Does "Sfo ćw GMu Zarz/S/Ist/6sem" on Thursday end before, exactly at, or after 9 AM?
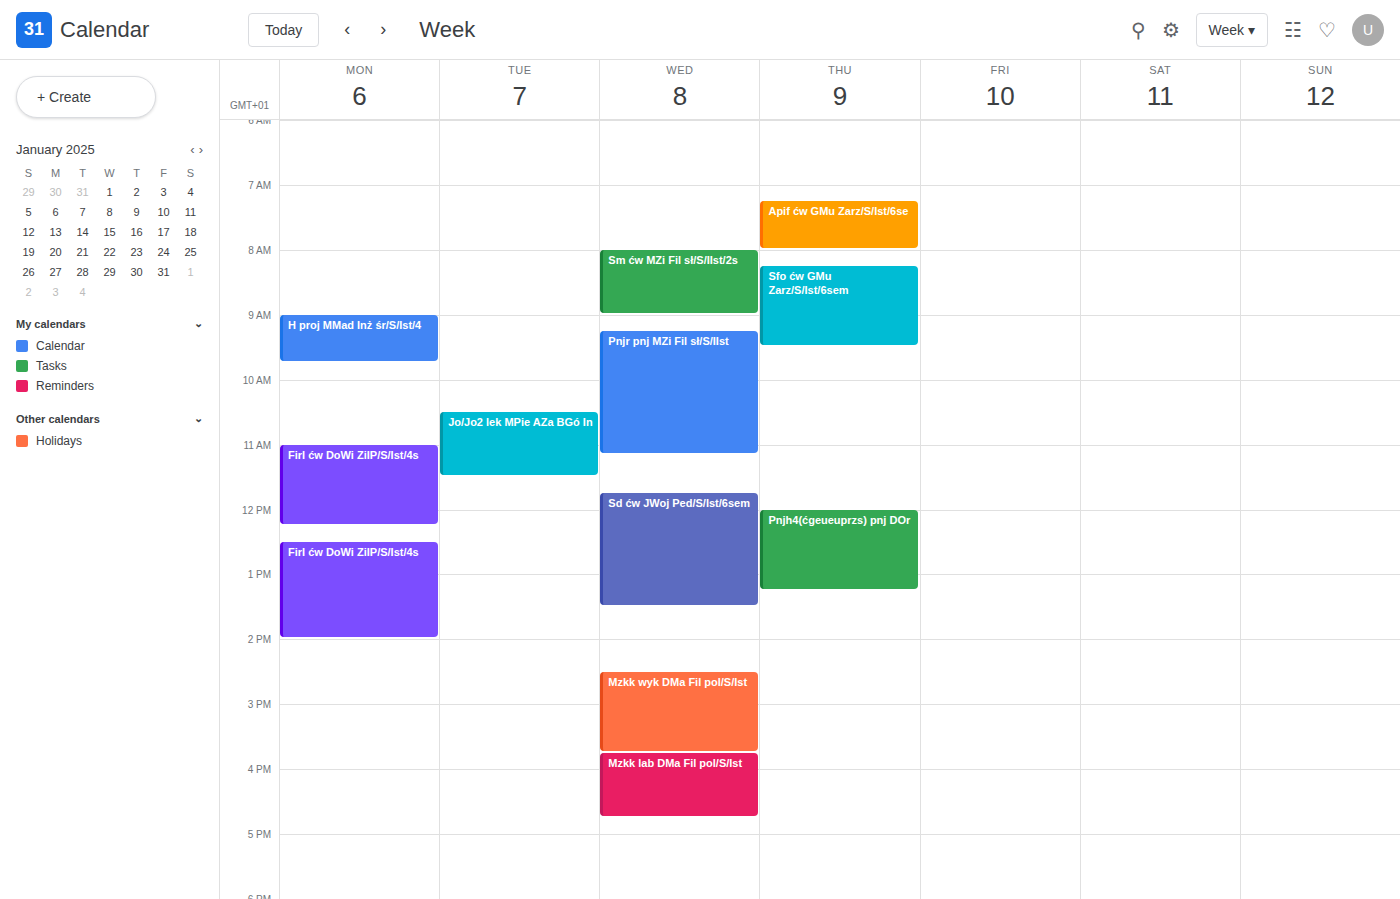
9:30 AM -- after 9 AM, 30 minutes below the 9 AM line.